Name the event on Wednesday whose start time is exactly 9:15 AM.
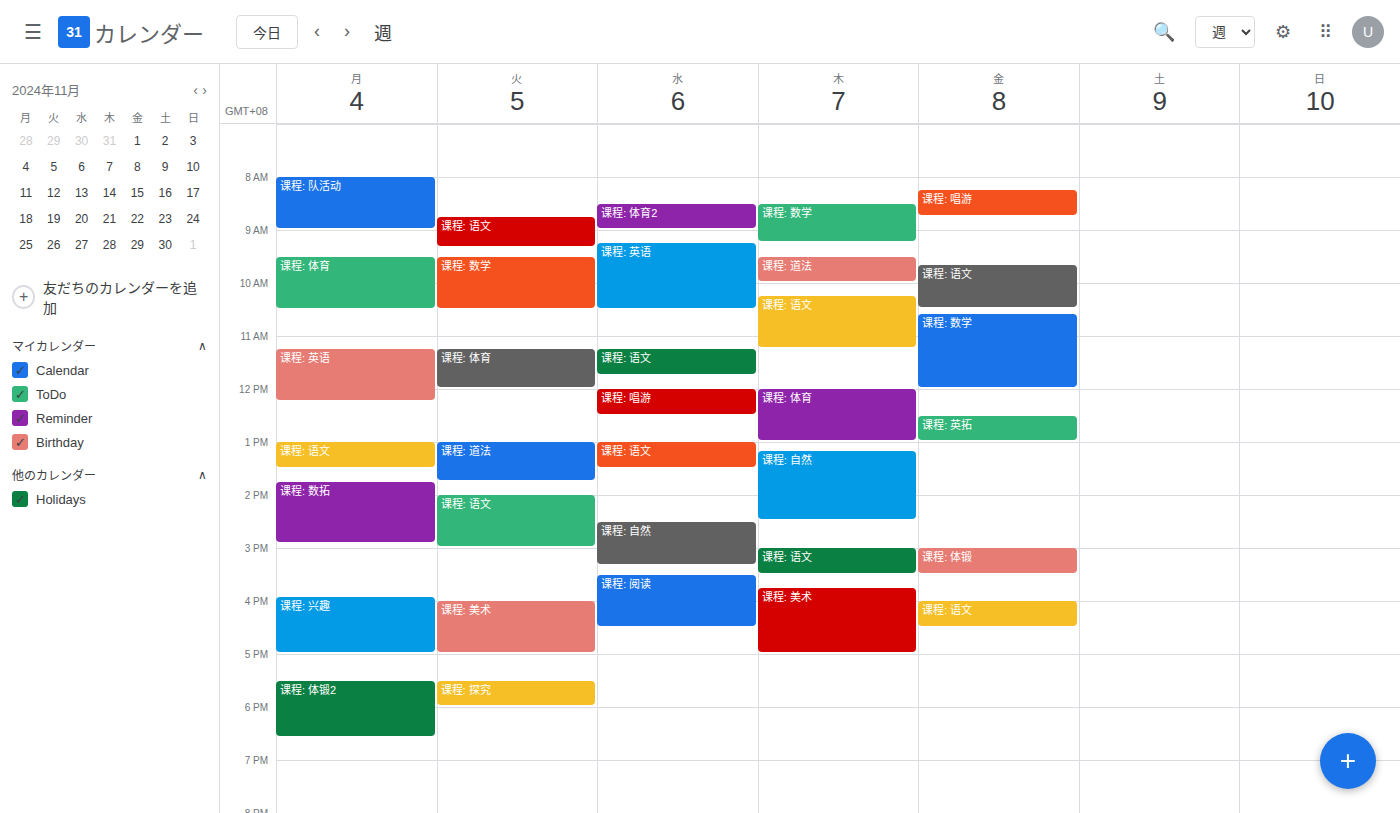
"课程: 英语"